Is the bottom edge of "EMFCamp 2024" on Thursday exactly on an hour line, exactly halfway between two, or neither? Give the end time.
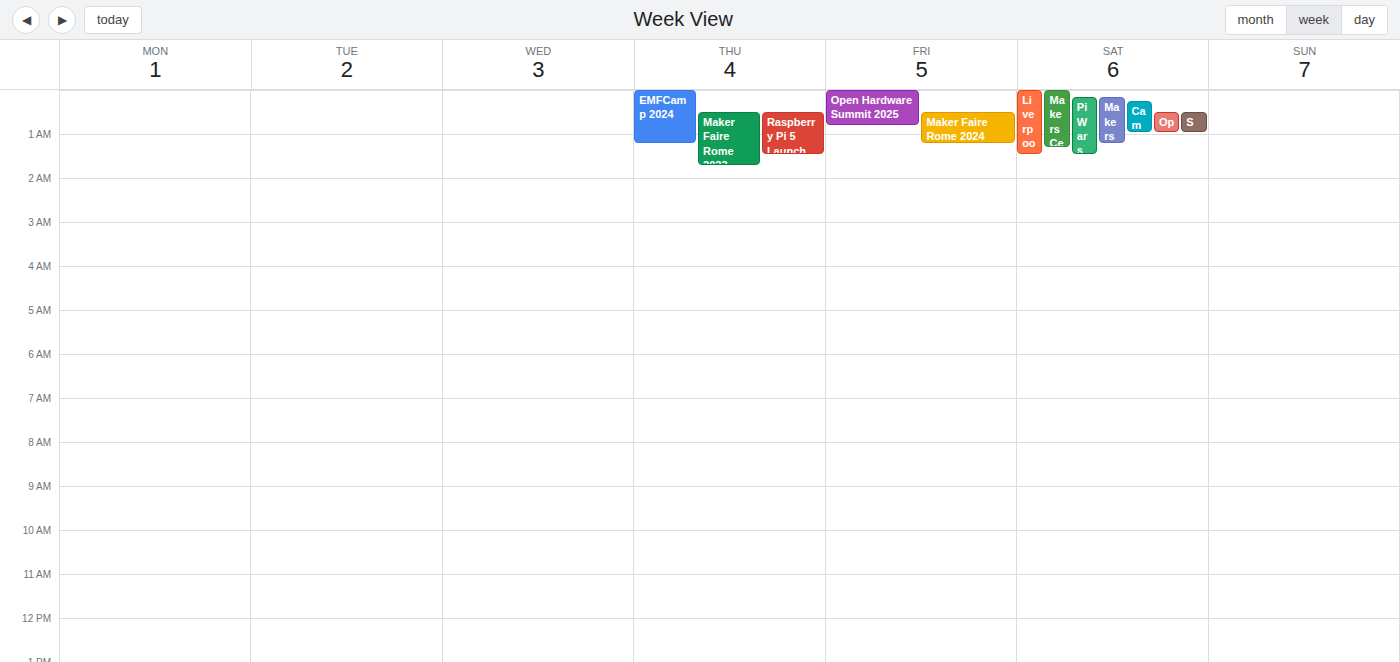
1:15 AM -- neither: a quarter of the way from the 1 AM line to the 2 AM line.